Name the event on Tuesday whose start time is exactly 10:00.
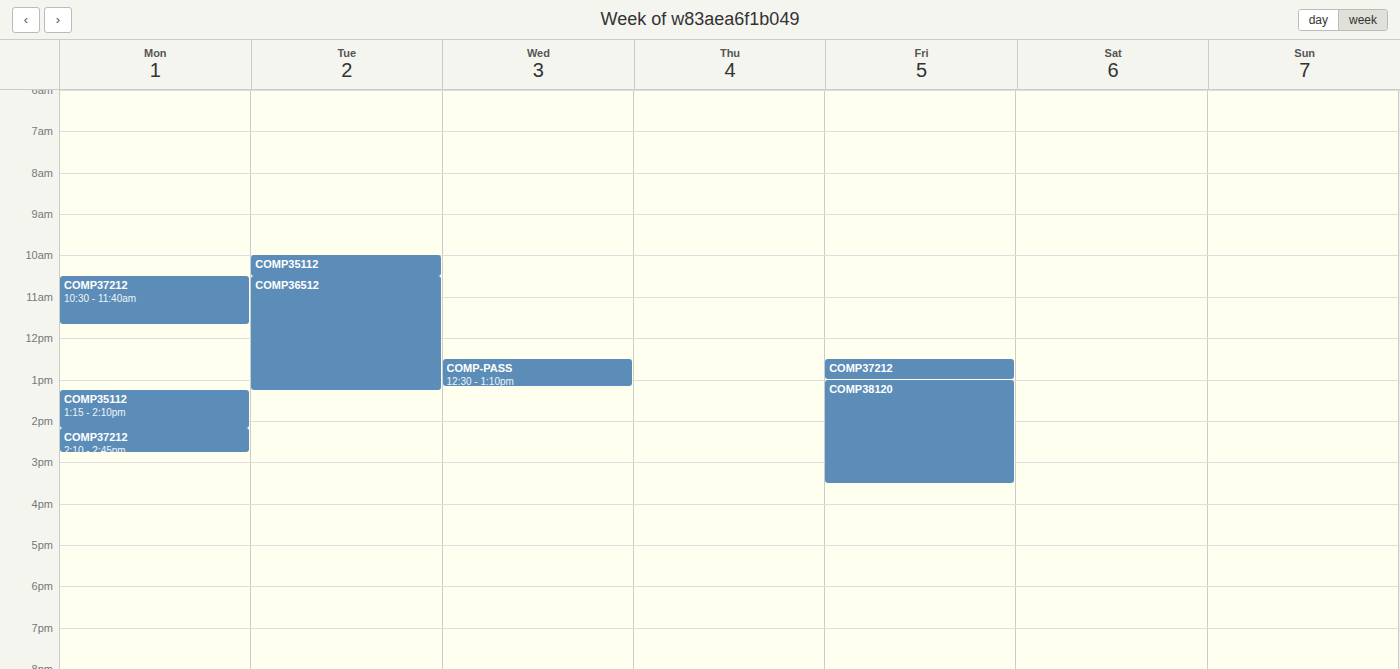
"COMP35112"